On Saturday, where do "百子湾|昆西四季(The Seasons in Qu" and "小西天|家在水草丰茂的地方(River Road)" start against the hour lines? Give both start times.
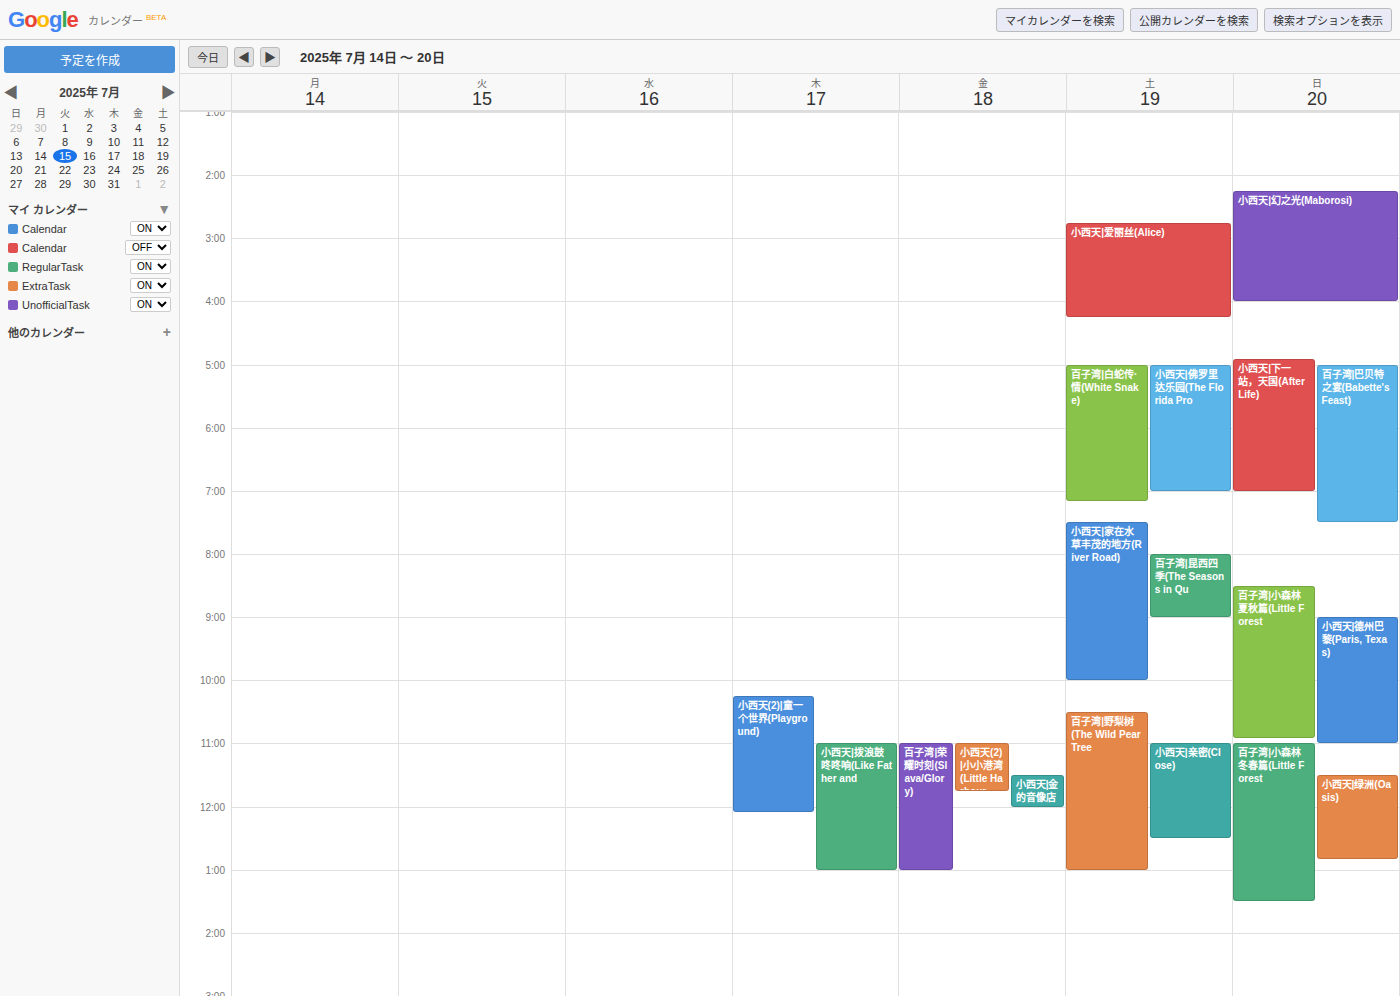
"百子湾|昆西四季(The Seasons in Qu": 8:00 AM, exactly on the 8 AM line. "小西天|家在水草丰茂的地方(River Road)": 7:30 AM, halfway between the 7 AM and 8 AM lines.